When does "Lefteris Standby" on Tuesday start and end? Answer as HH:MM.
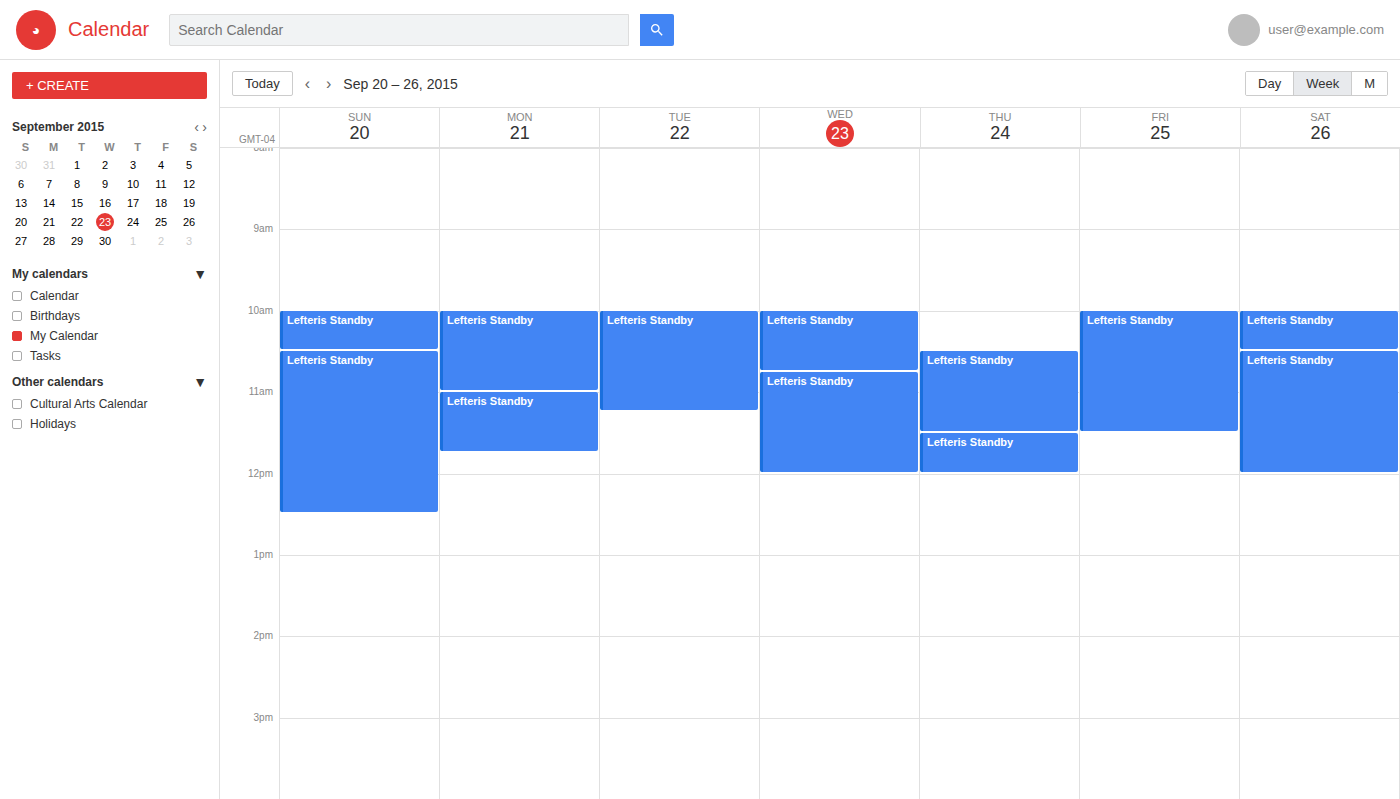
10:00 to 11:15